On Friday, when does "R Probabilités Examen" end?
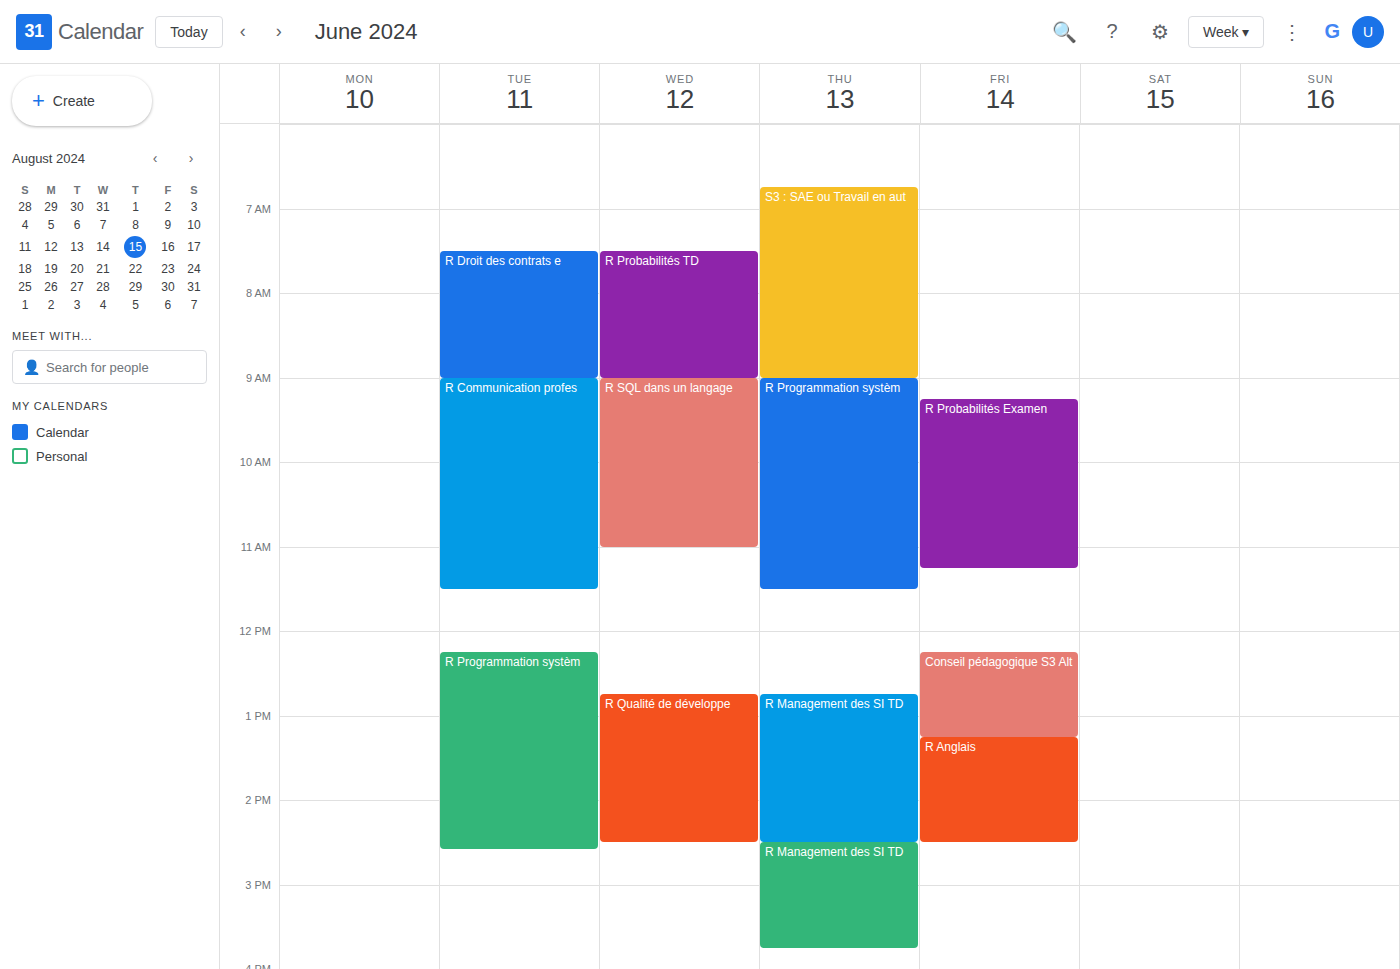
11:15 AM